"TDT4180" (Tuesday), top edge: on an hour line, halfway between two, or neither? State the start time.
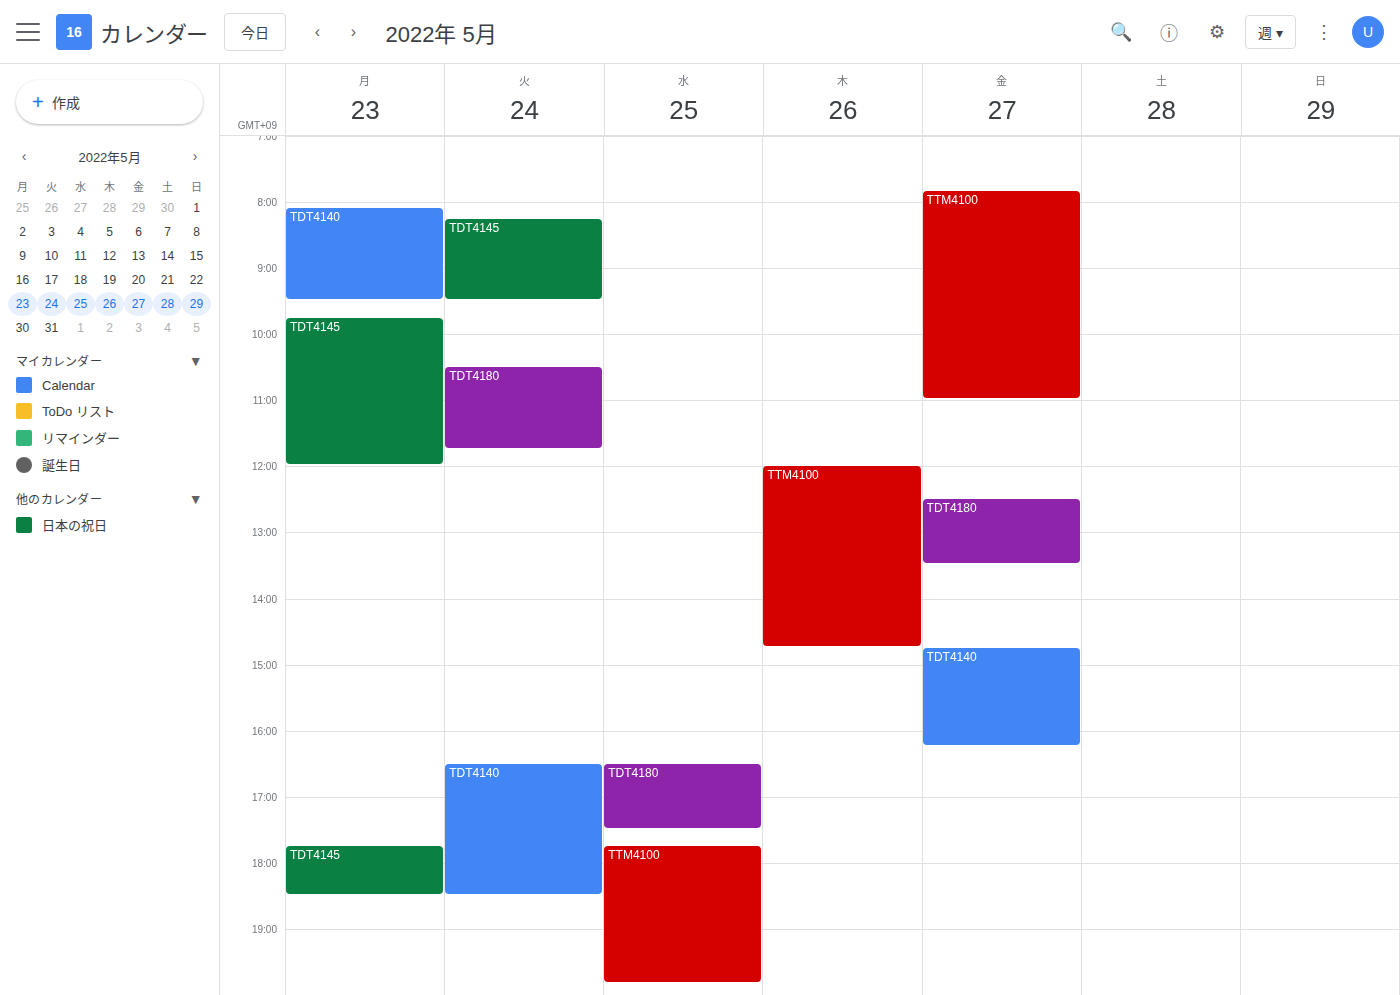
10:30 AM -- halfway between the 10 AM and 11 AM lines.